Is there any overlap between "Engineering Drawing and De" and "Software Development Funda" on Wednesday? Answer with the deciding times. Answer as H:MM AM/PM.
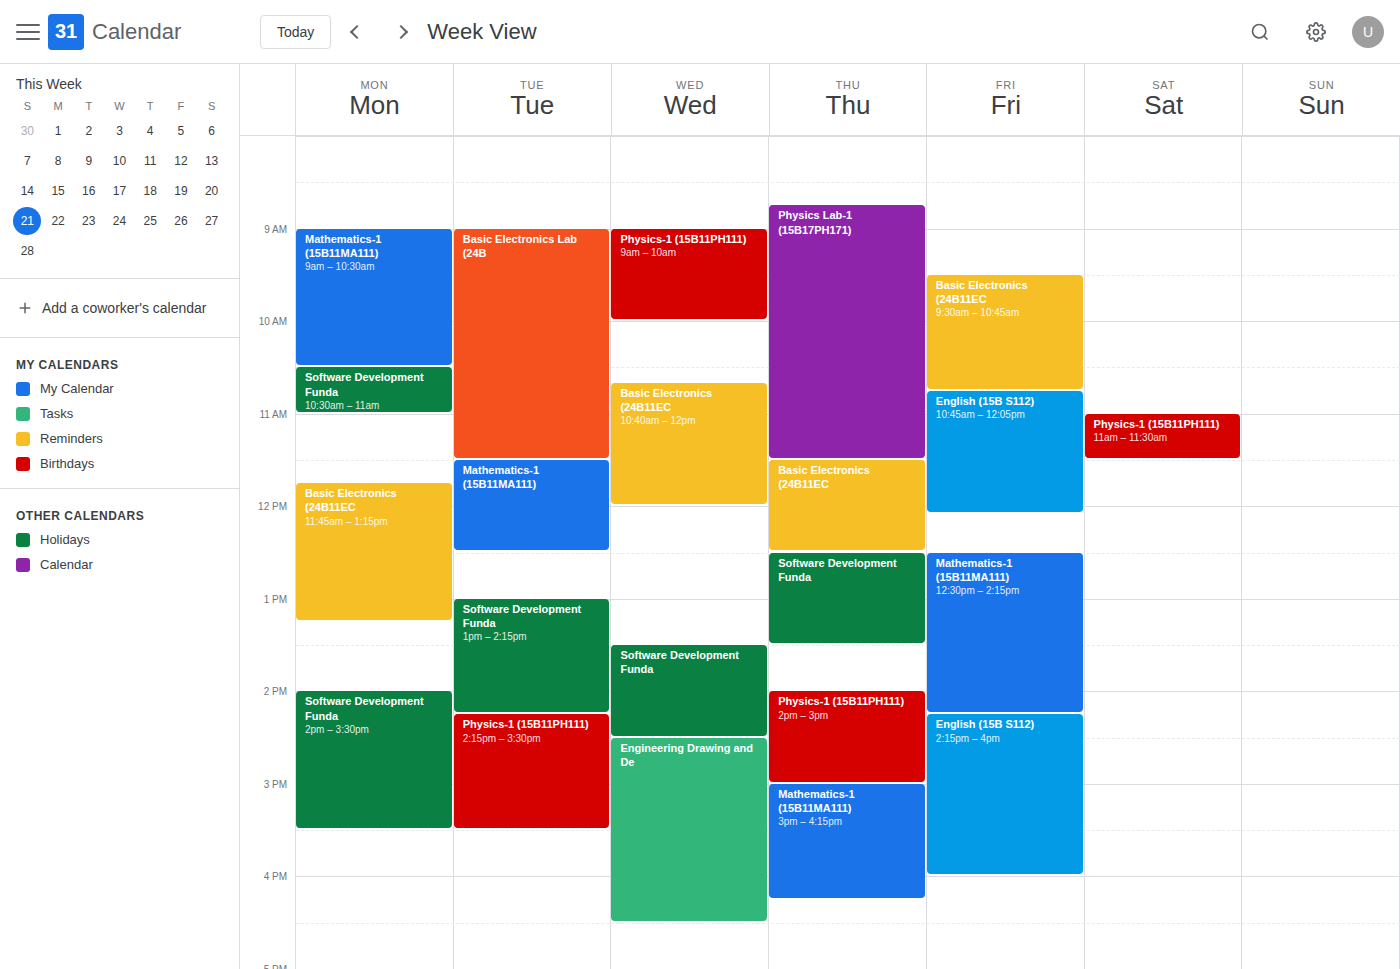
"Software Development Funda" ends at 2:30 PM, exactly when "Engineering Drawing and De" starts -- they touch but do not overlap.